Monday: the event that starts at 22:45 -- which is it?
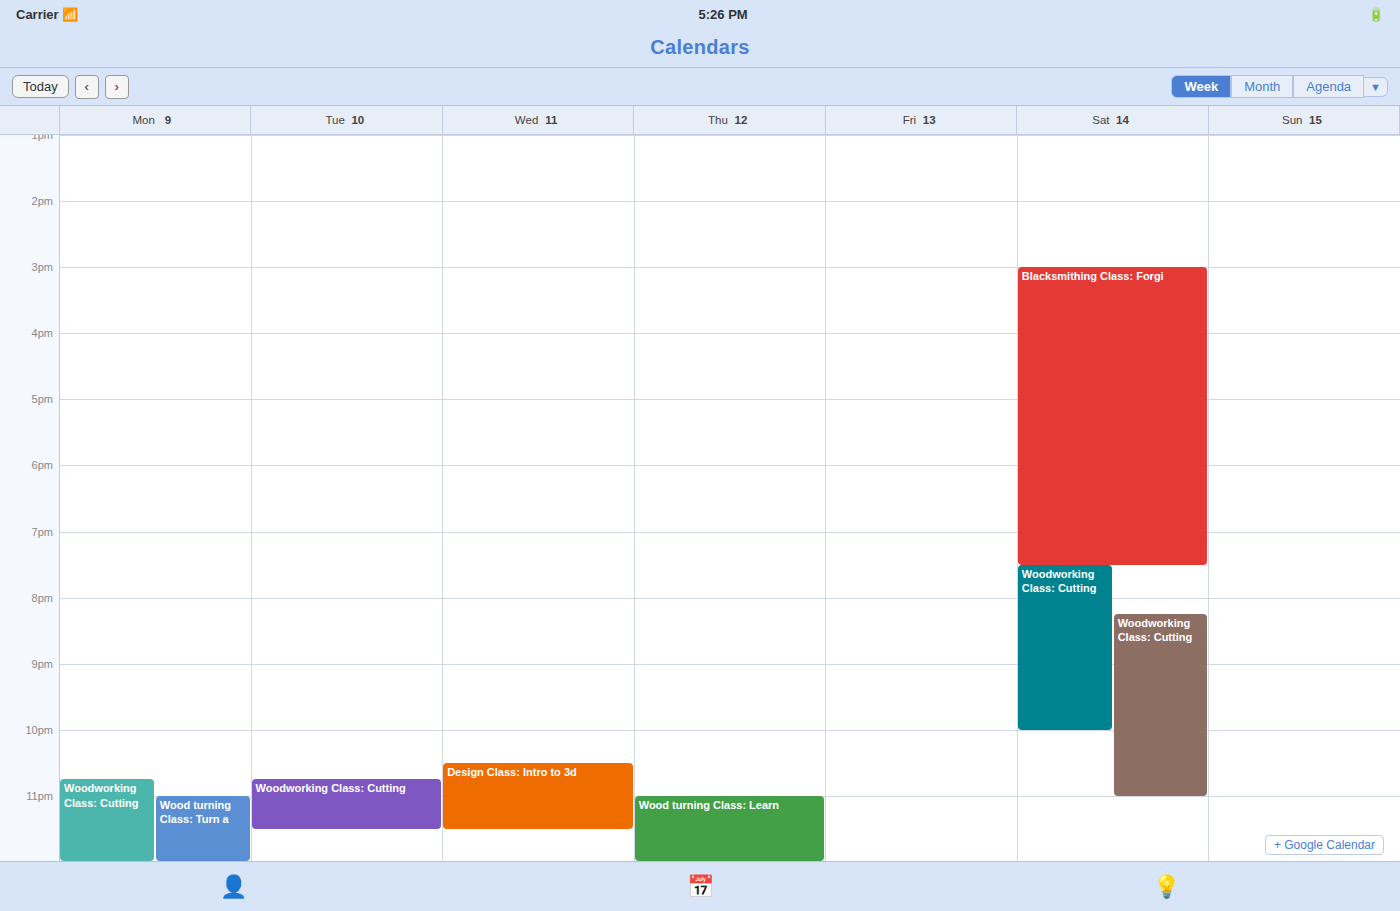
"Woodworking Class: Cutting"